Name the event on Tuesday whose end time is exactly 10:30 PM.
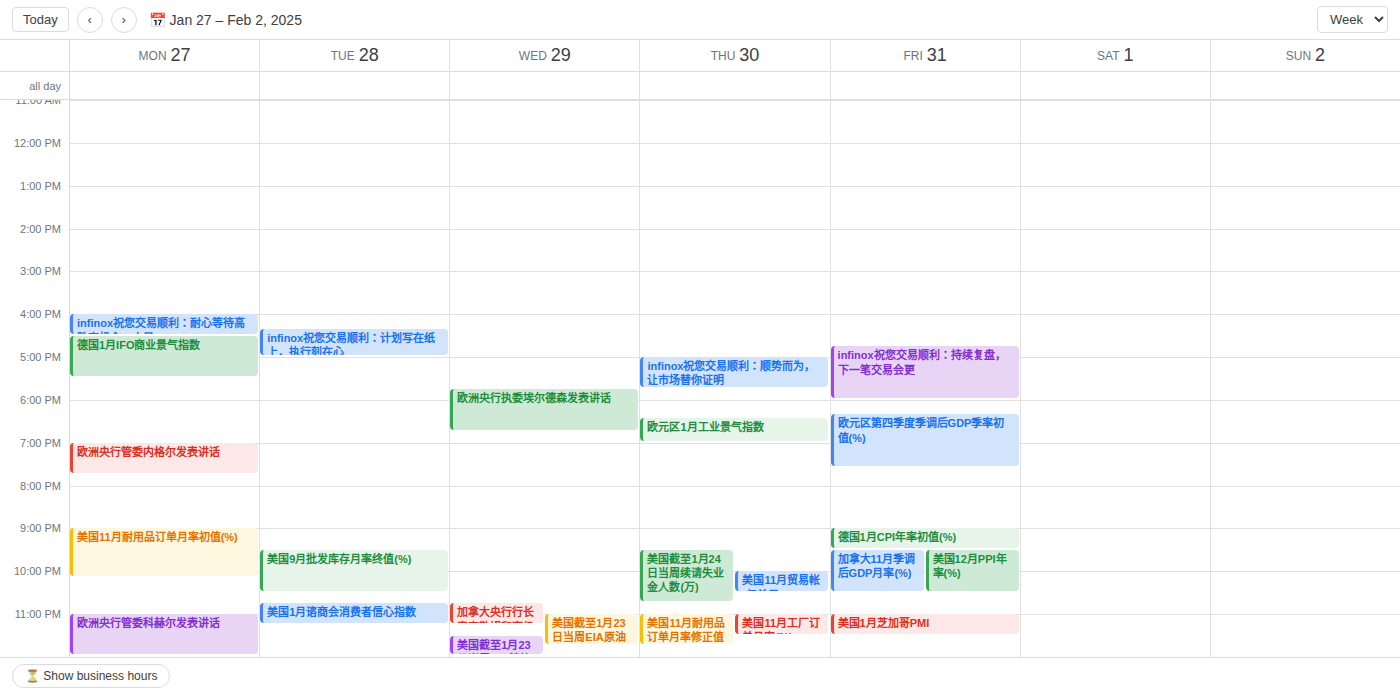
"美国9月批发库存月率终值(%)"